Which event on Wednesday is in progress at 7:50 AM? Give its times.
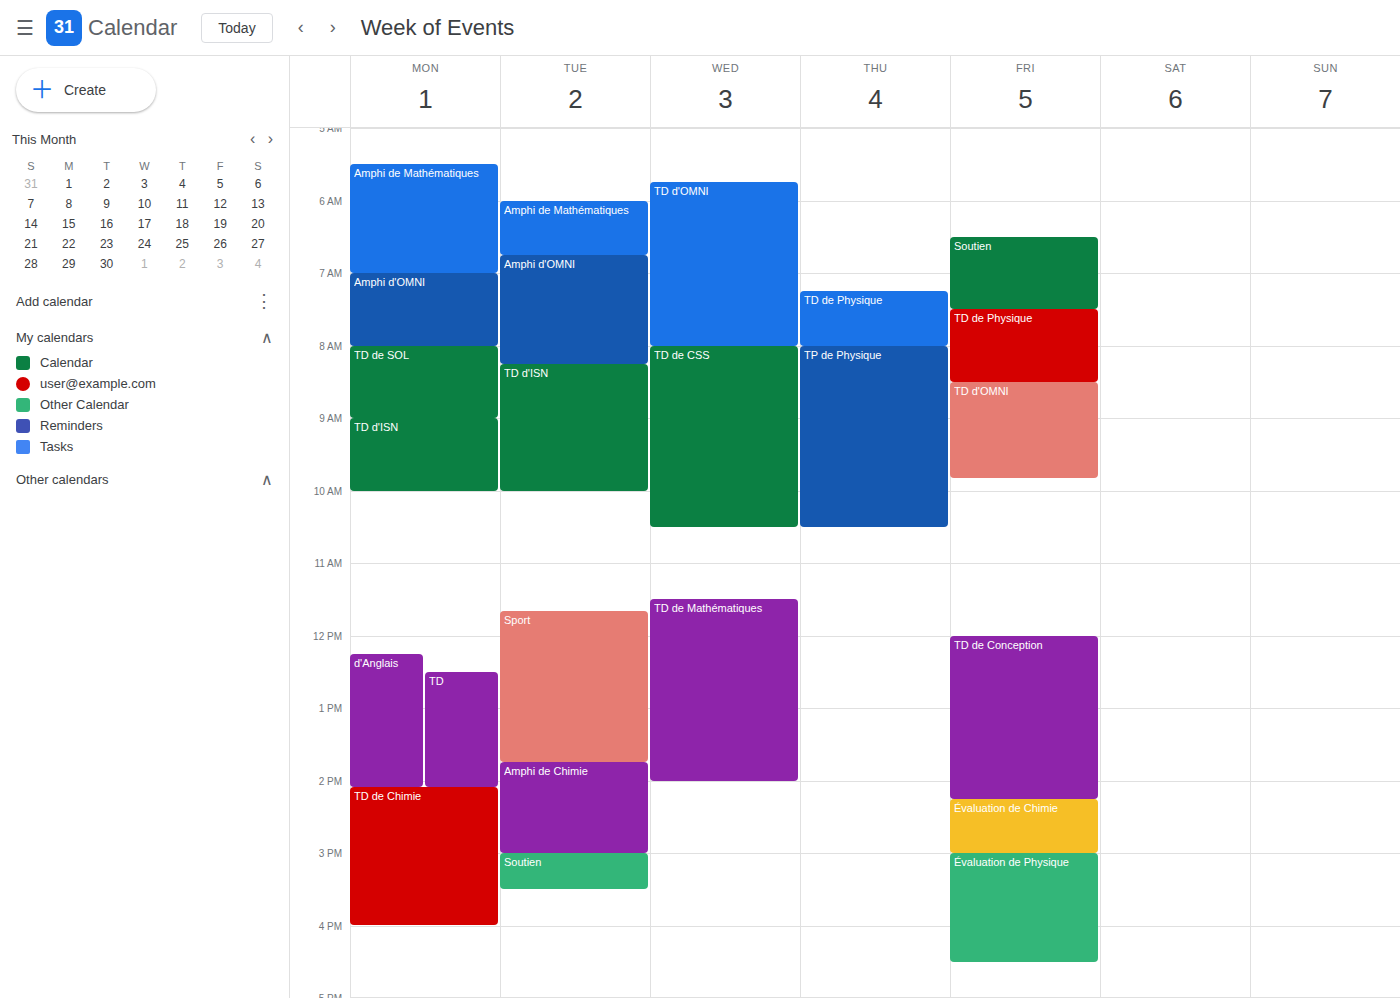
"TD d'OMNI", 5:45 AM to 8:00 AM